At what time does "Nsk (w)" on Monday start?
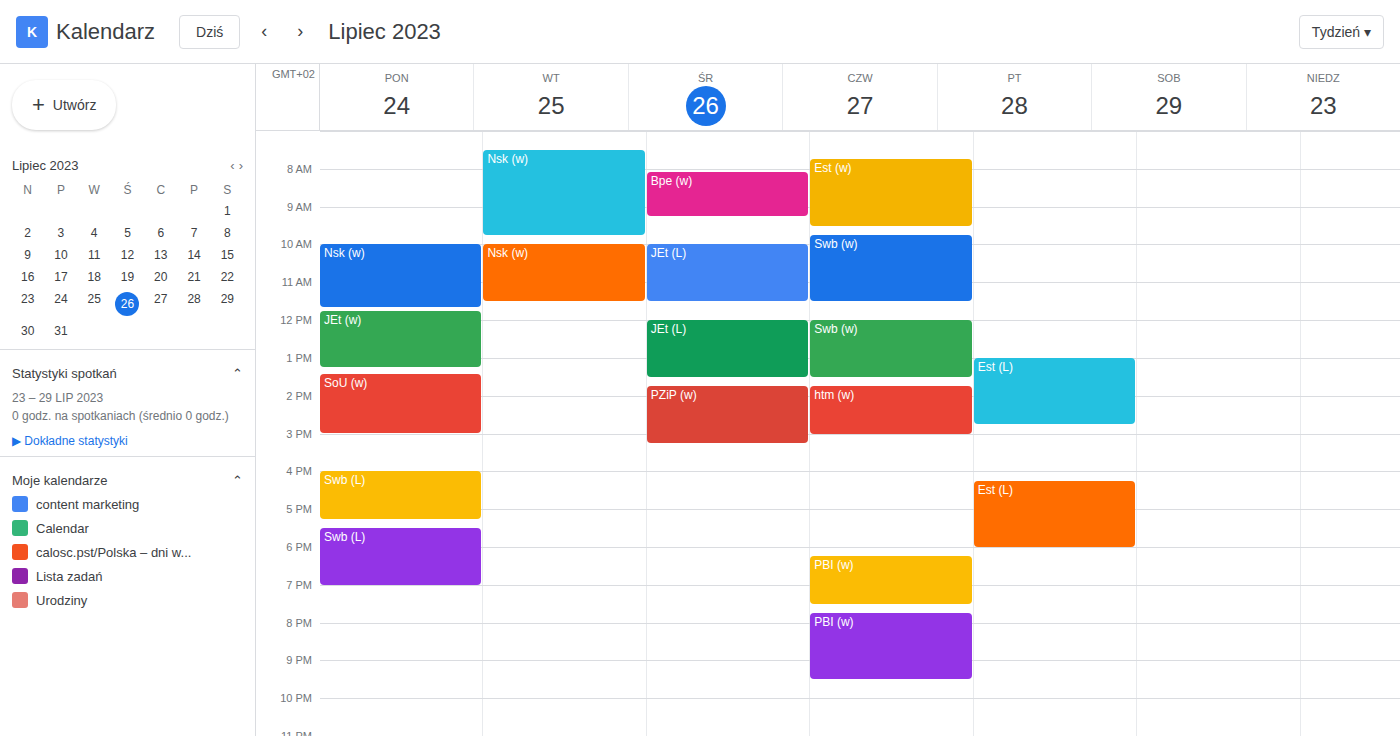
10:00 AM